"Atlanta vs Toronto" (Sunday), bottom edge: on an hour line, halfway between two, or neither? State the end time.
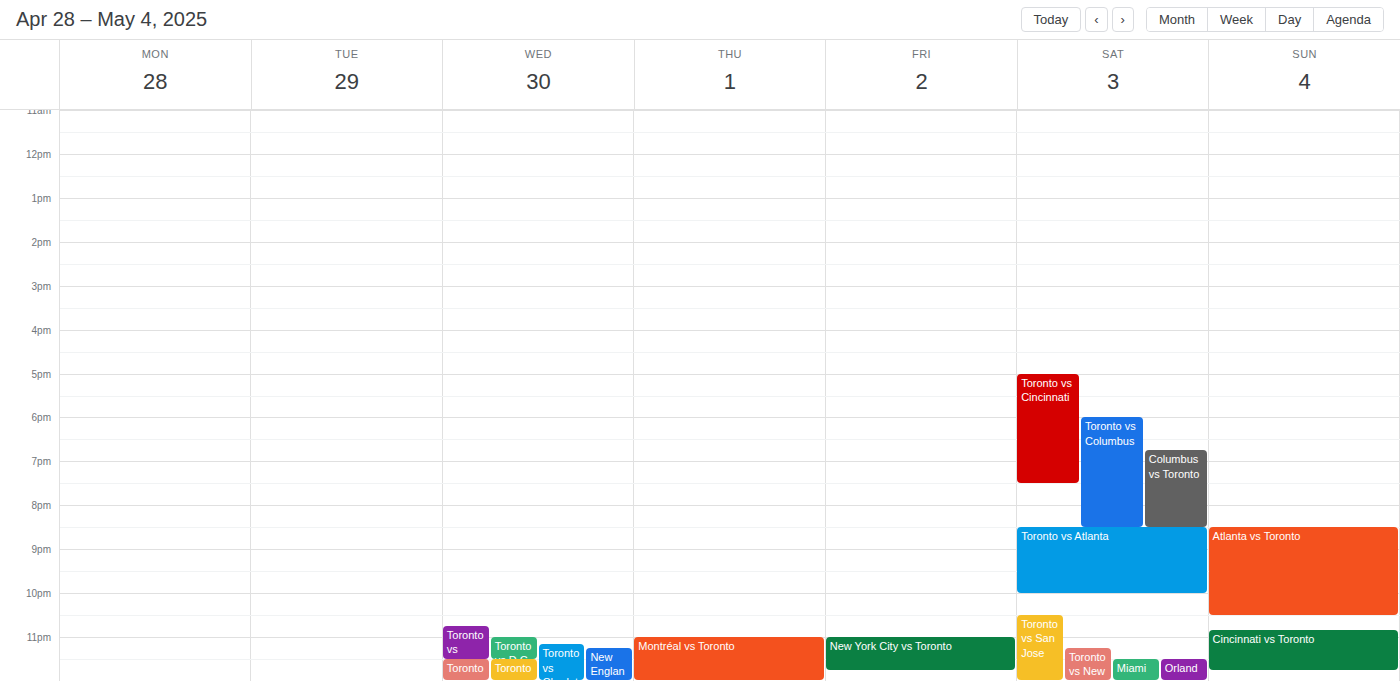
10:30 PM -- halfway between the 10 PM and 11 PM lines.